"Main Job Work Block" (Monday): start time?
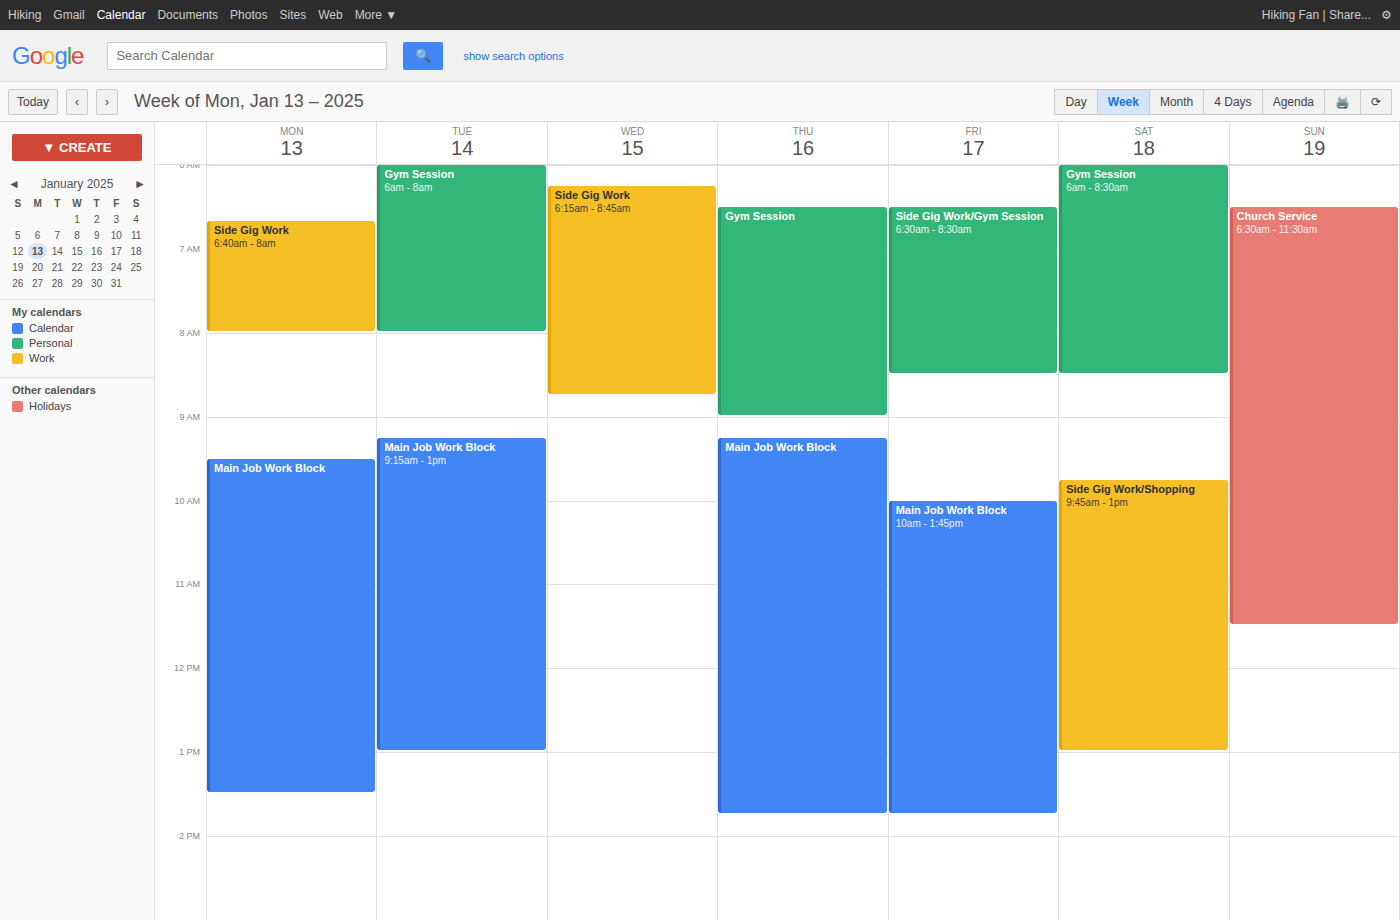
9:30 AM